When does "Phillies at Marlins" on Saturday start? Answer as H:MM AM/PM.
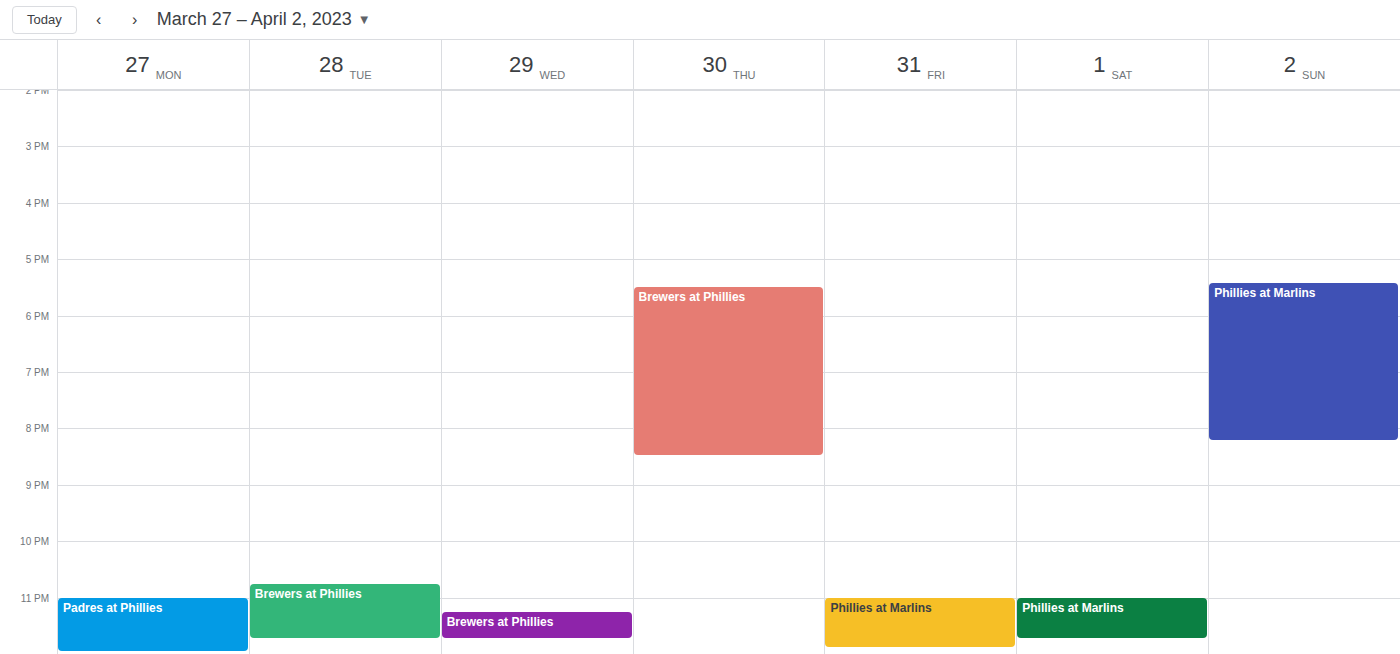
11:00 PM